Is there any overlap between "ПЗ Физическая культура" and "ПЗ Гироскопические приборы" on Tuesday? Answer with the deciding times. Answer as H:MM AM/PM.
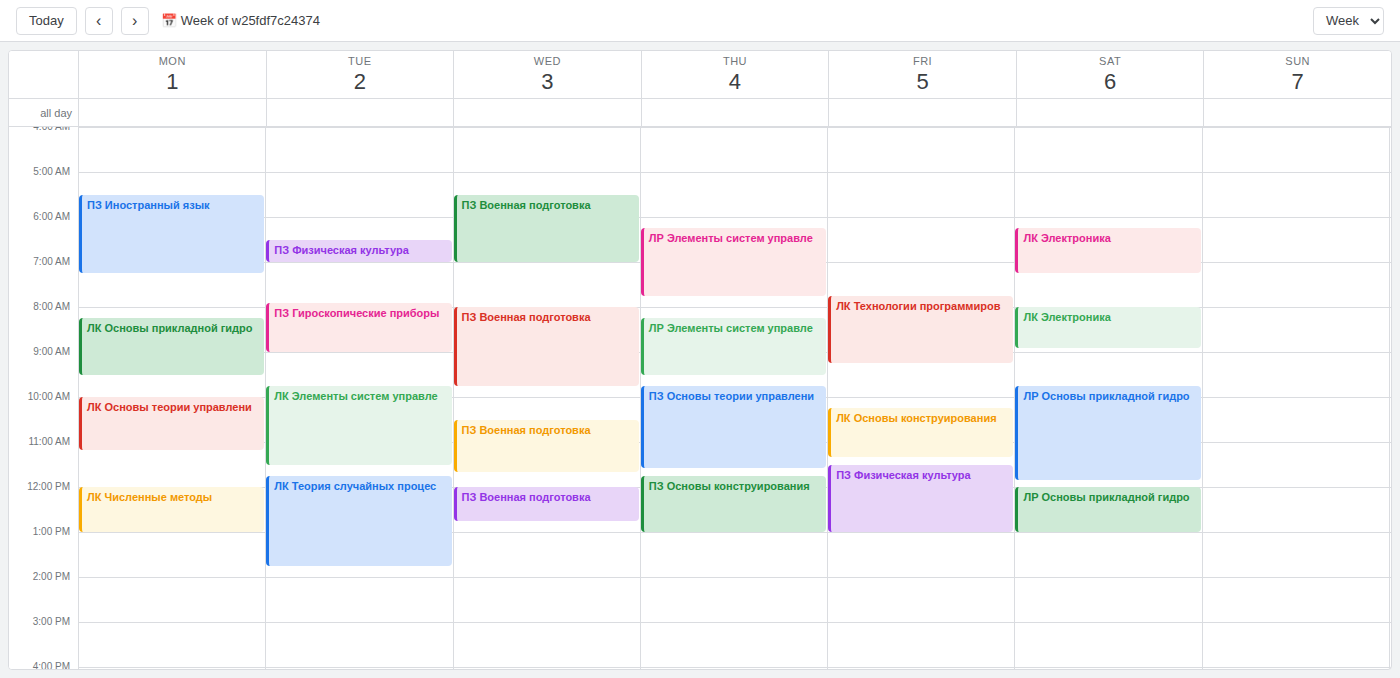
"ПЗ Физическая культура" ends at 7:00 AM and "ПЗ Гироскопические приборы" starts at 7:55 AM -- no overlap.